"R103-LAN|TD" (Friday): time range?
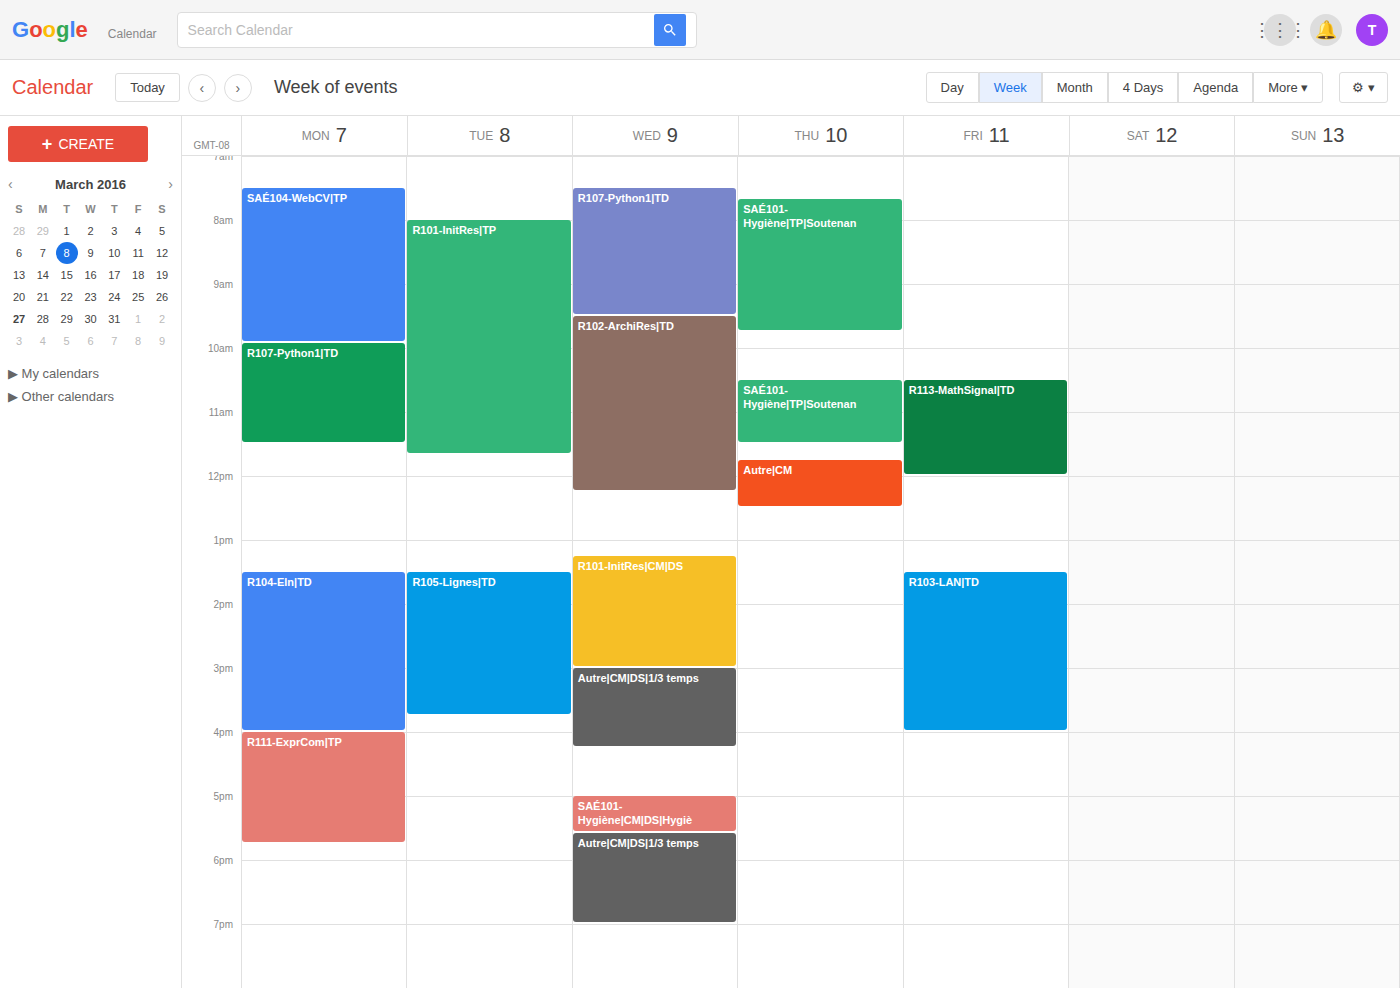
1:30 PM to 4:00 PM